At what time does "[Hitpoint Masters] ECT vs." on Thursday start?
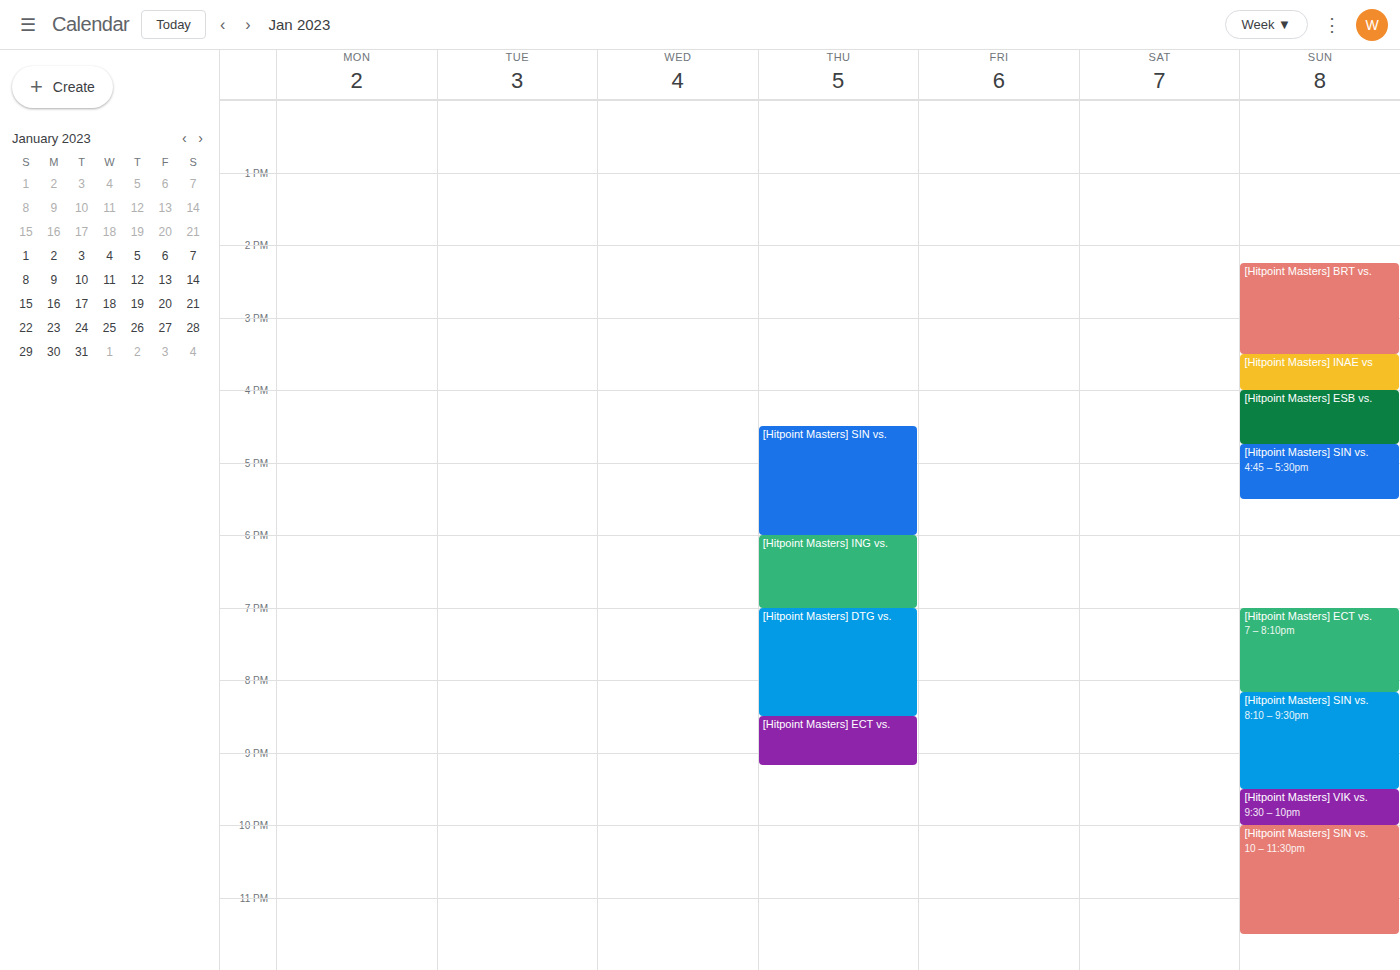
8:30 PM